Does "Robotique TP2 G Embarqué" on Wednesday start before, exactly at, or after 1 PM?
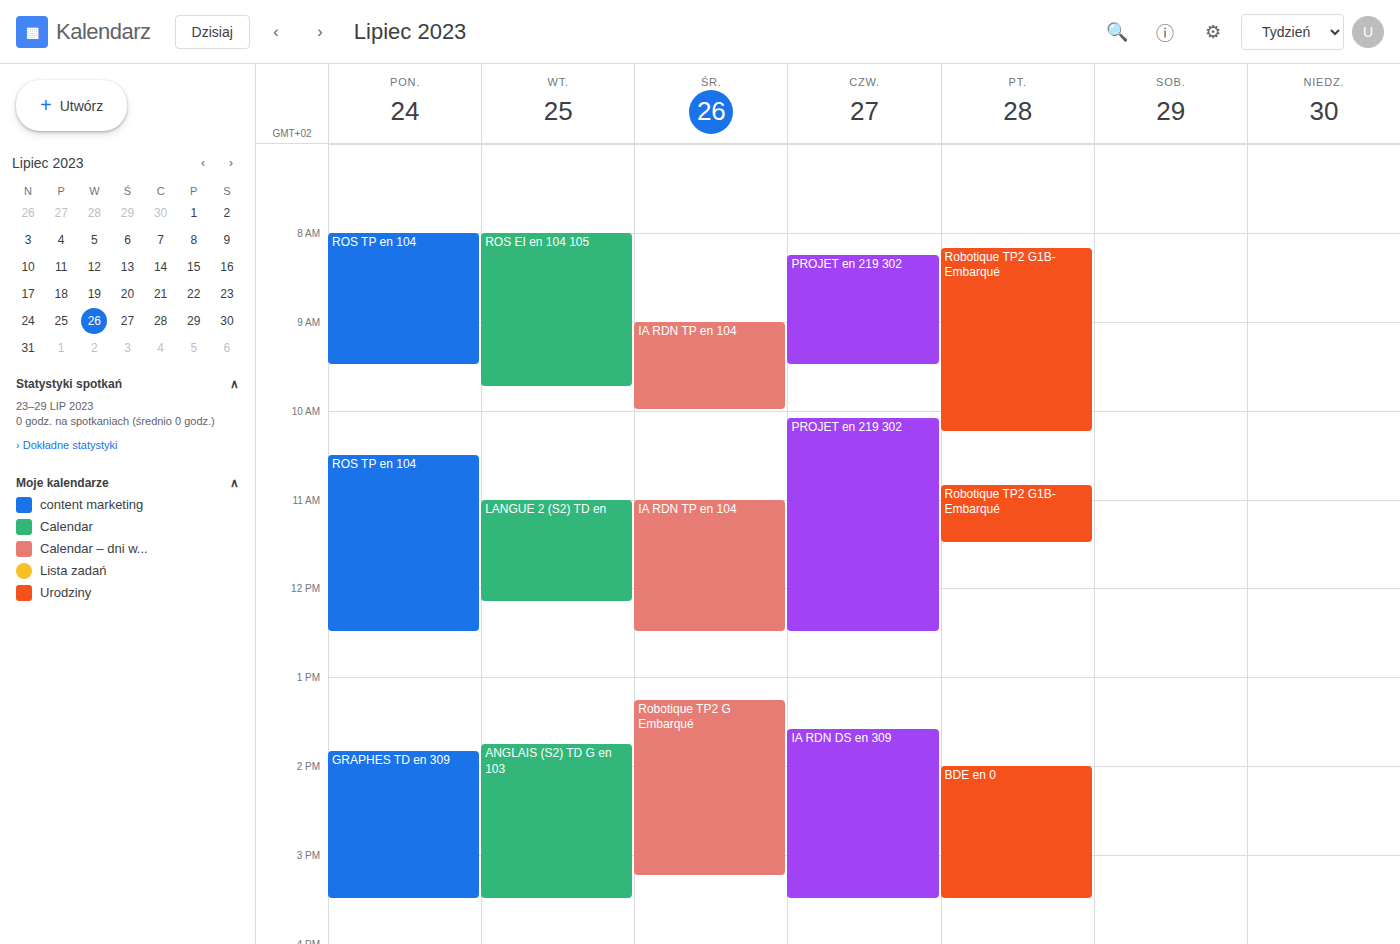
1:15 PM -- after 1 PM, 15 minutes below the 1 PM line.